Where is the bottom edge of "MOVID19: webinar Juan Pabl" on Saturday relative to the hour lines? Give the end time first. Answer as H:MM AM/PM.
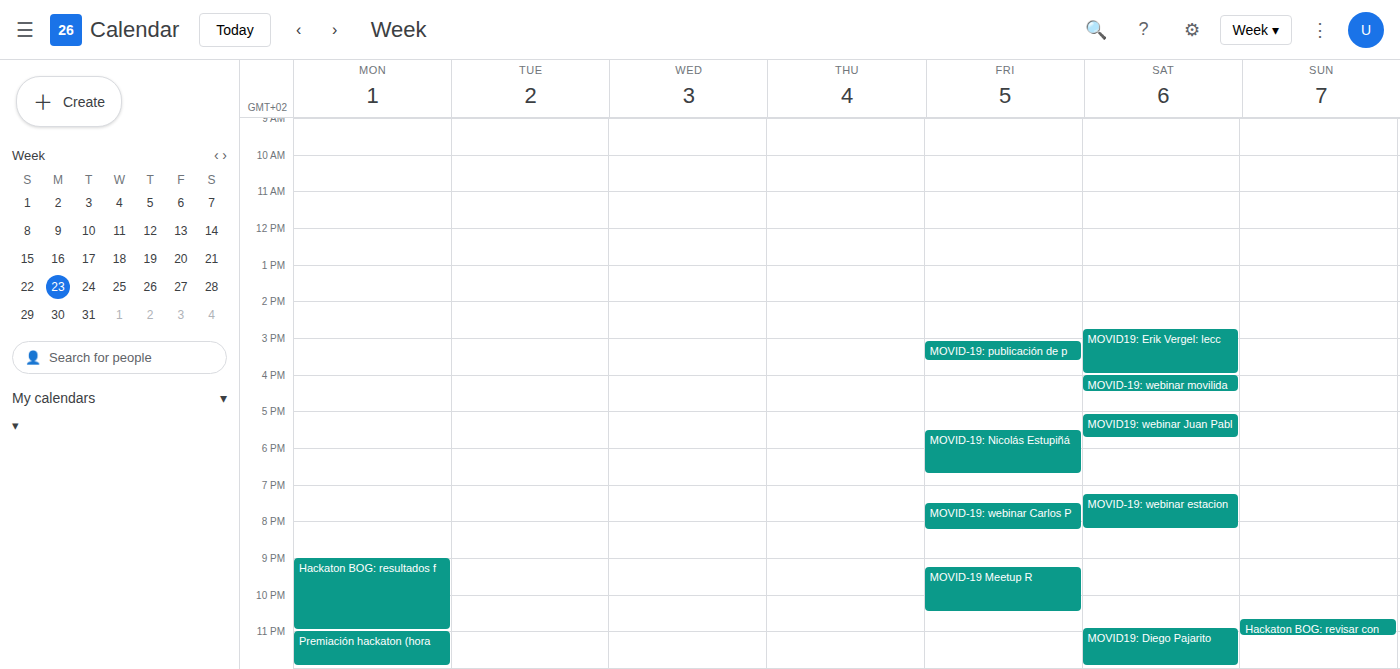
5:45 PM -- neither: three quarters of the way from the 5 PM line to the 6 PM line.